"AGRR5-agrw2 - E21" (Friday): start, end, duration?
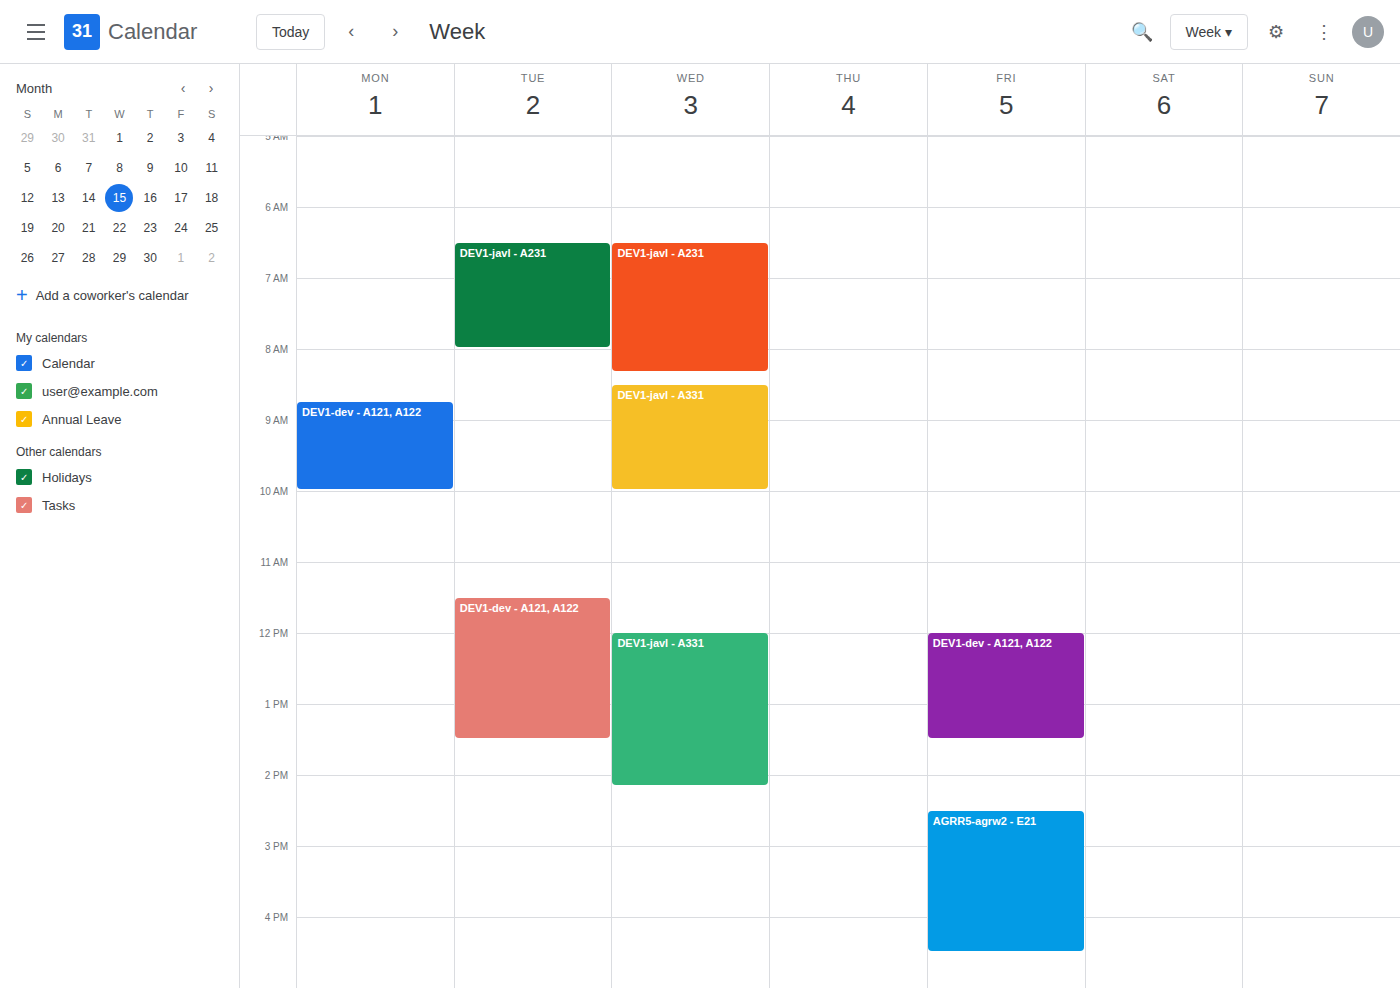
14:30 to 16:30, 2 hours